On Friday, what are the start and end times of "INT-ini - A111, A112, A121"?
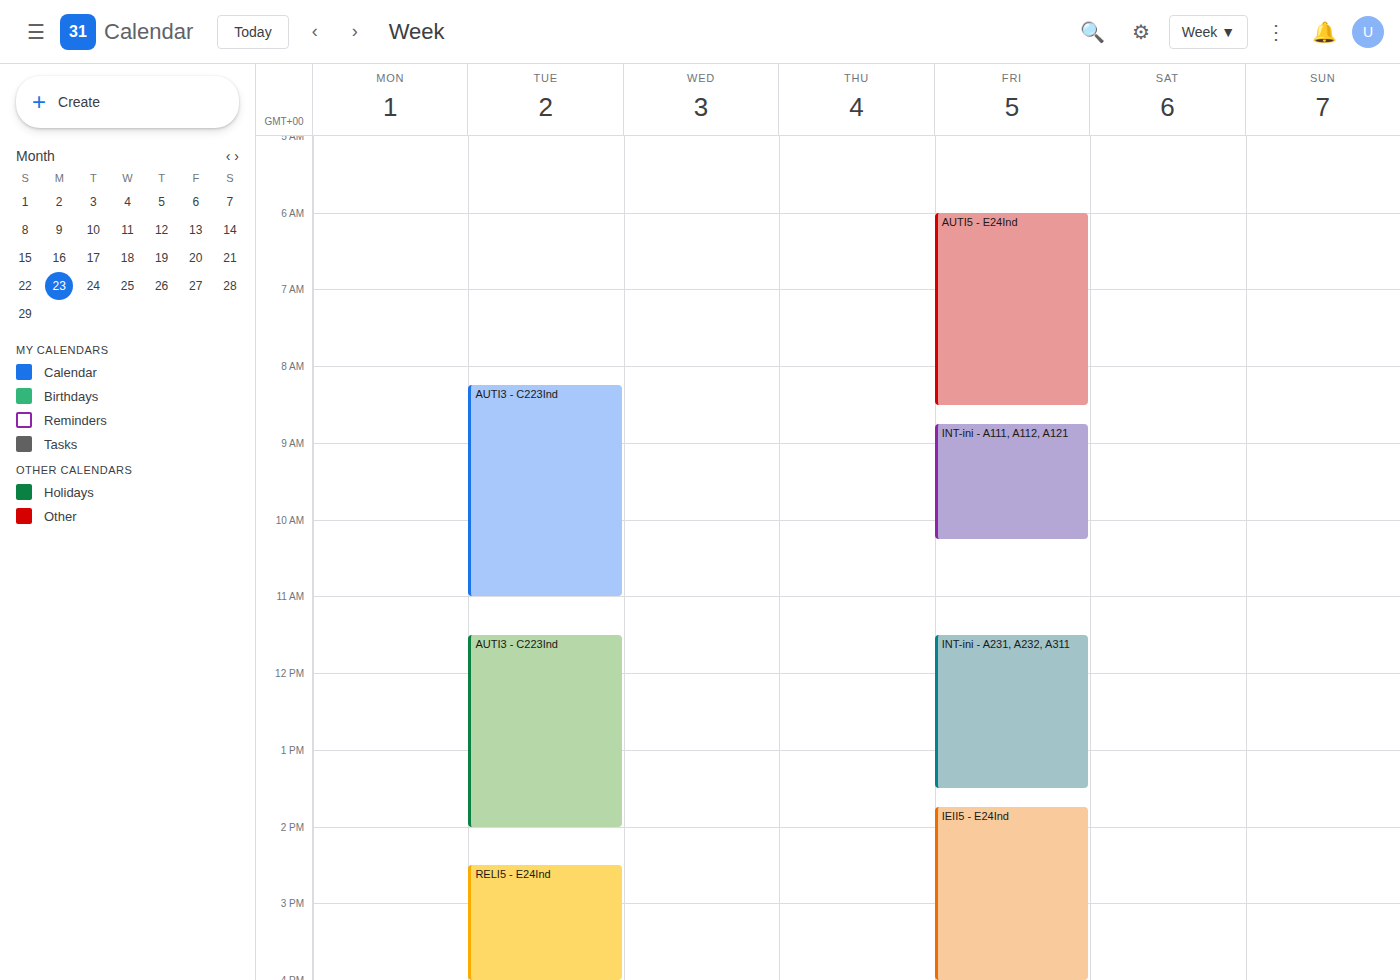
8:45 AM to 10:15 AM